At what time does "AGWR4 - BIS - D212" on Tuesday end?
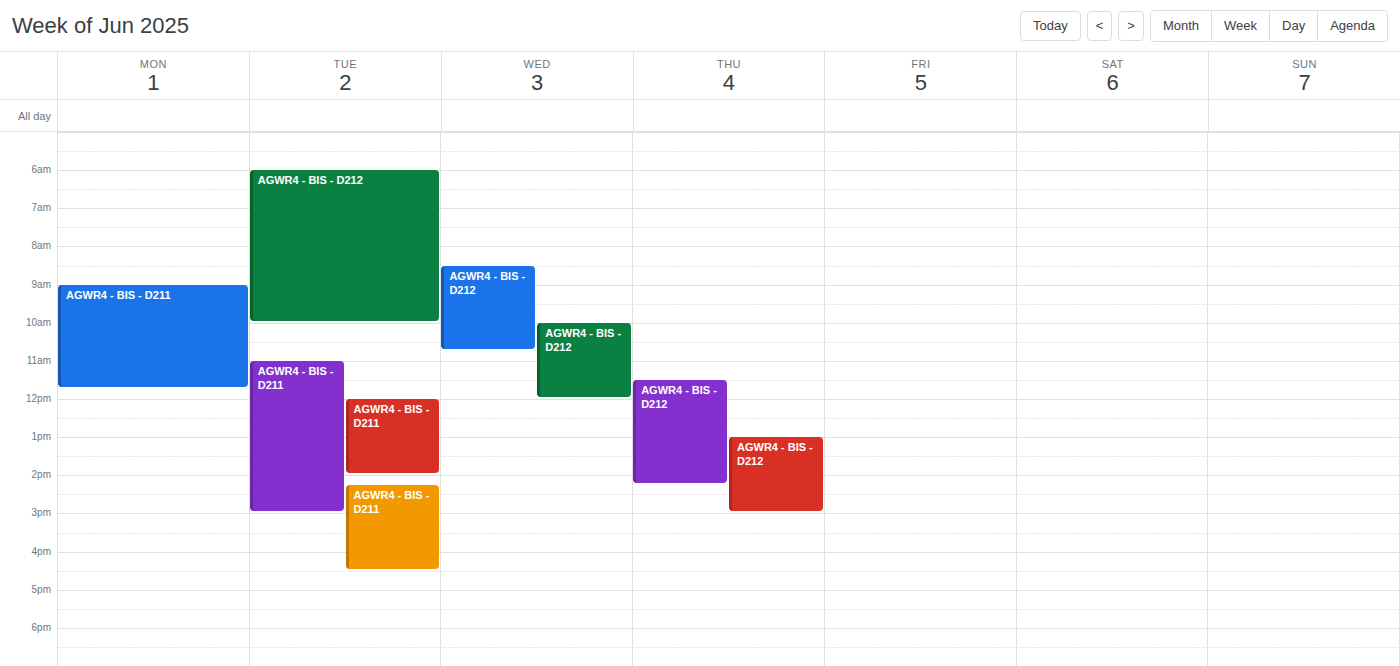
10:00